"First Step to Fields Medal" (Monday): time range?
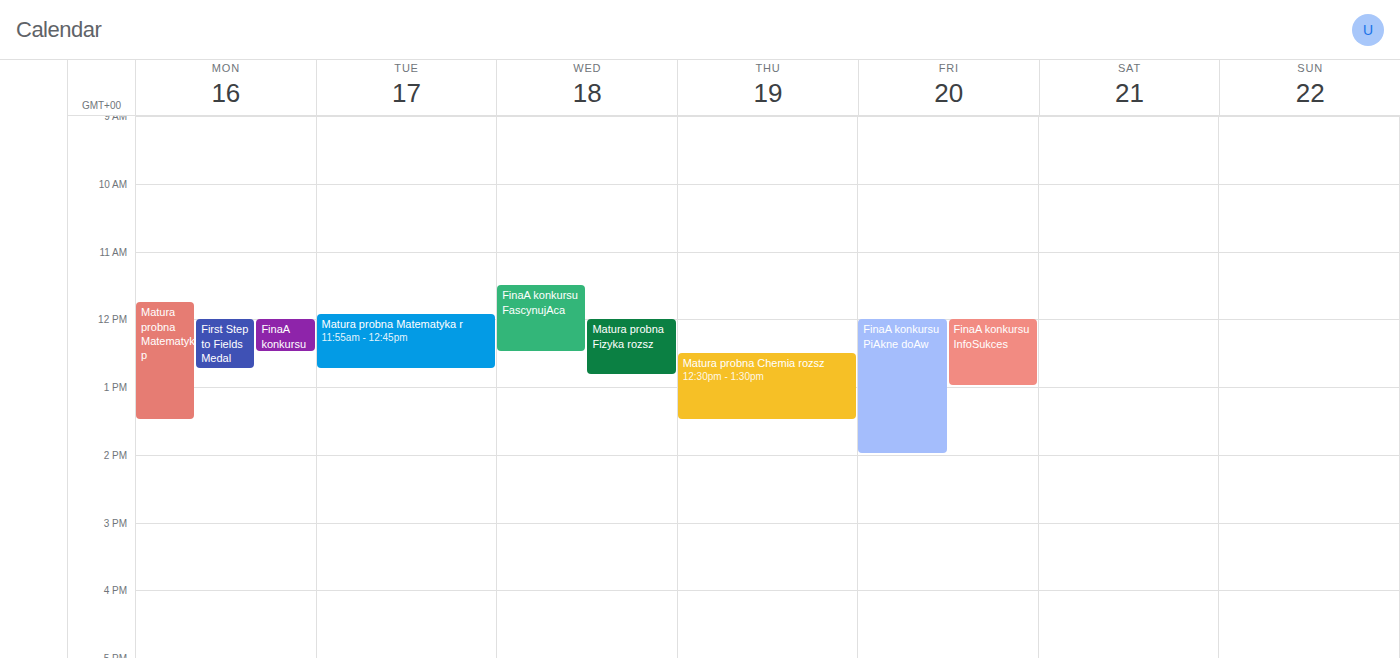
12:00 PM to 12:45 PM